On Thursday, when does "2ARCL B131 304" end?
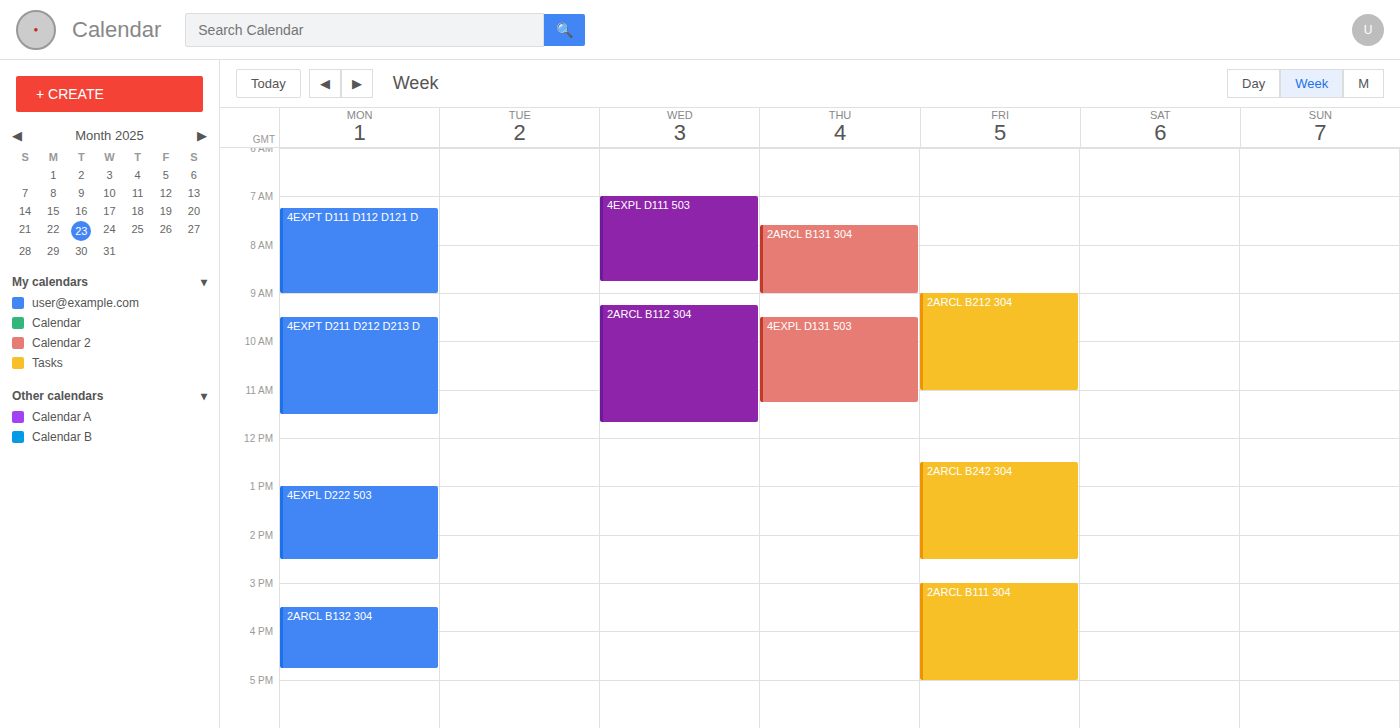
9:00 AM